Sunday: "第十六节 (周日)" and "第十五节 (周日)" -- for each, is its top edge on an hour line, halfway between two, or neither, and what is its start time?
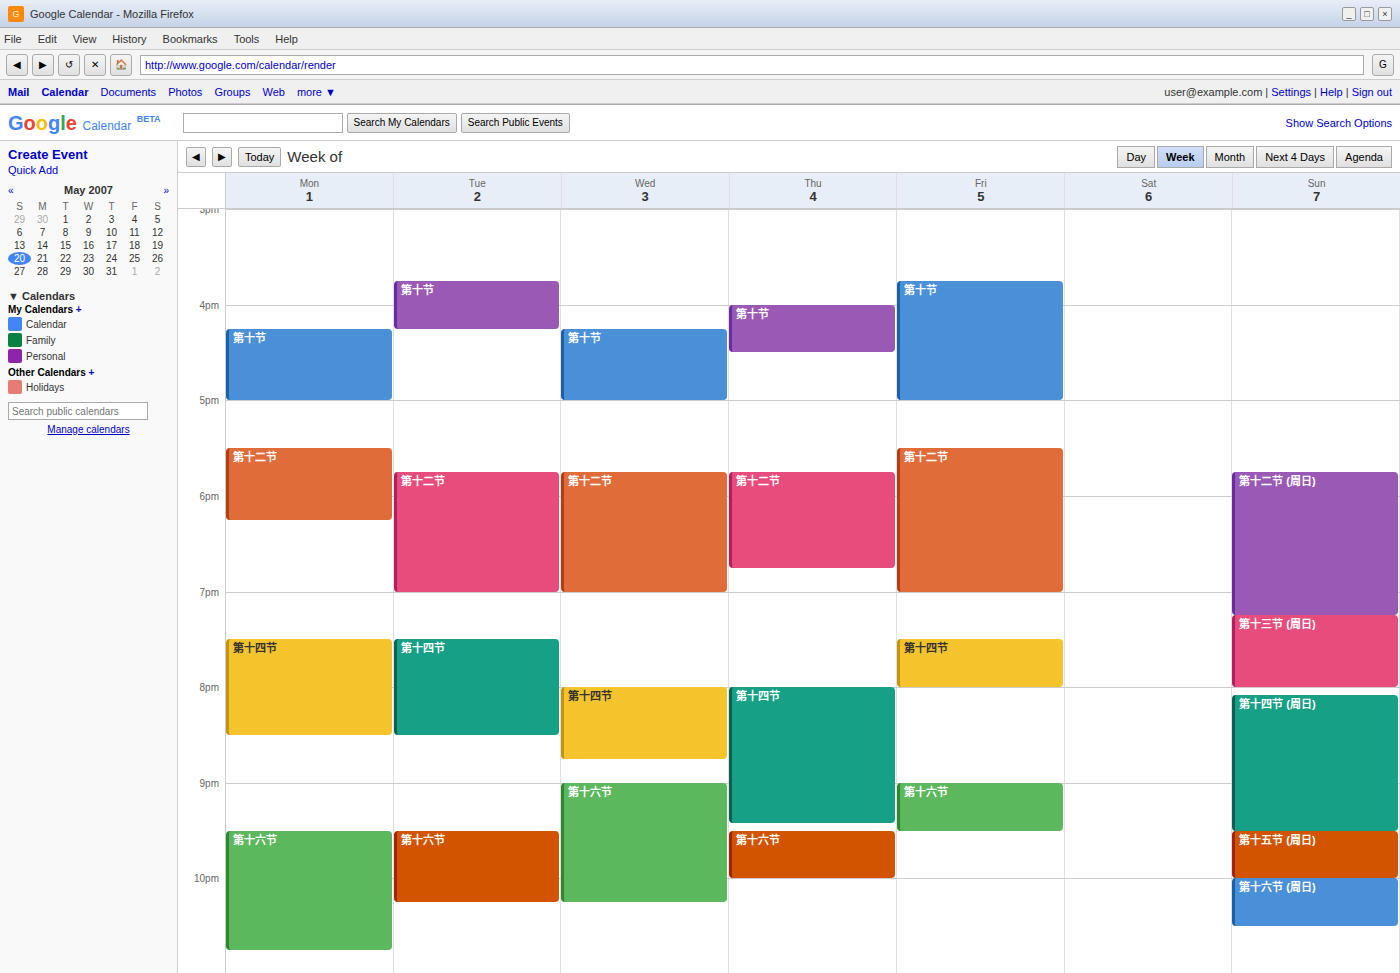
"第十六节 (周日)": 10:00 PM, exactly on the 10 PM line. "第十五节 (周日)": 9:30 PM, halfway between the 9 PM and 10 PM lines.